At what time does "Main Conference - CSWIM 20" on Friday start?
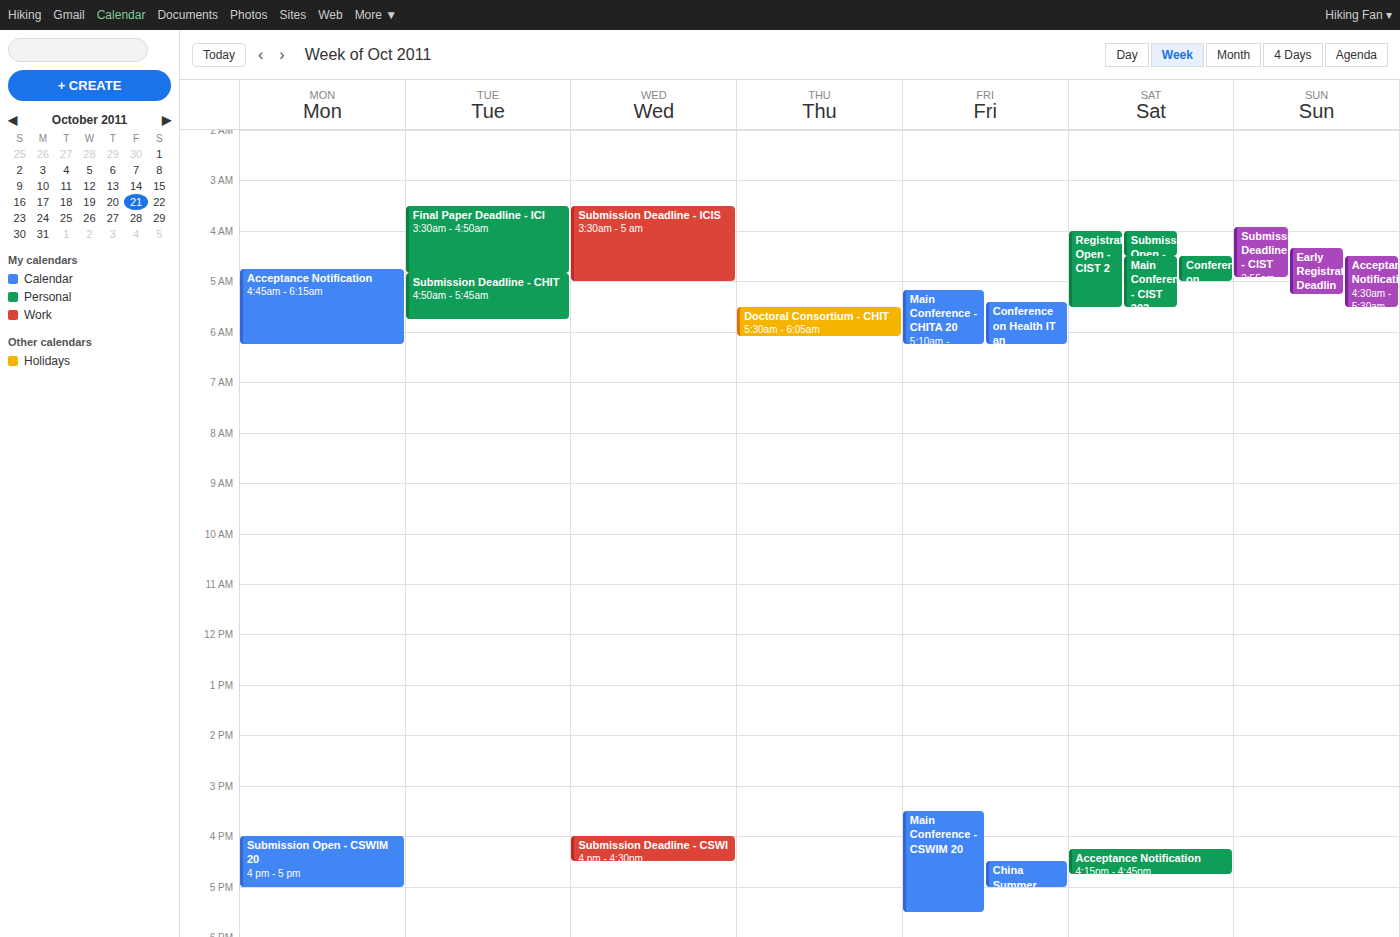
15:30